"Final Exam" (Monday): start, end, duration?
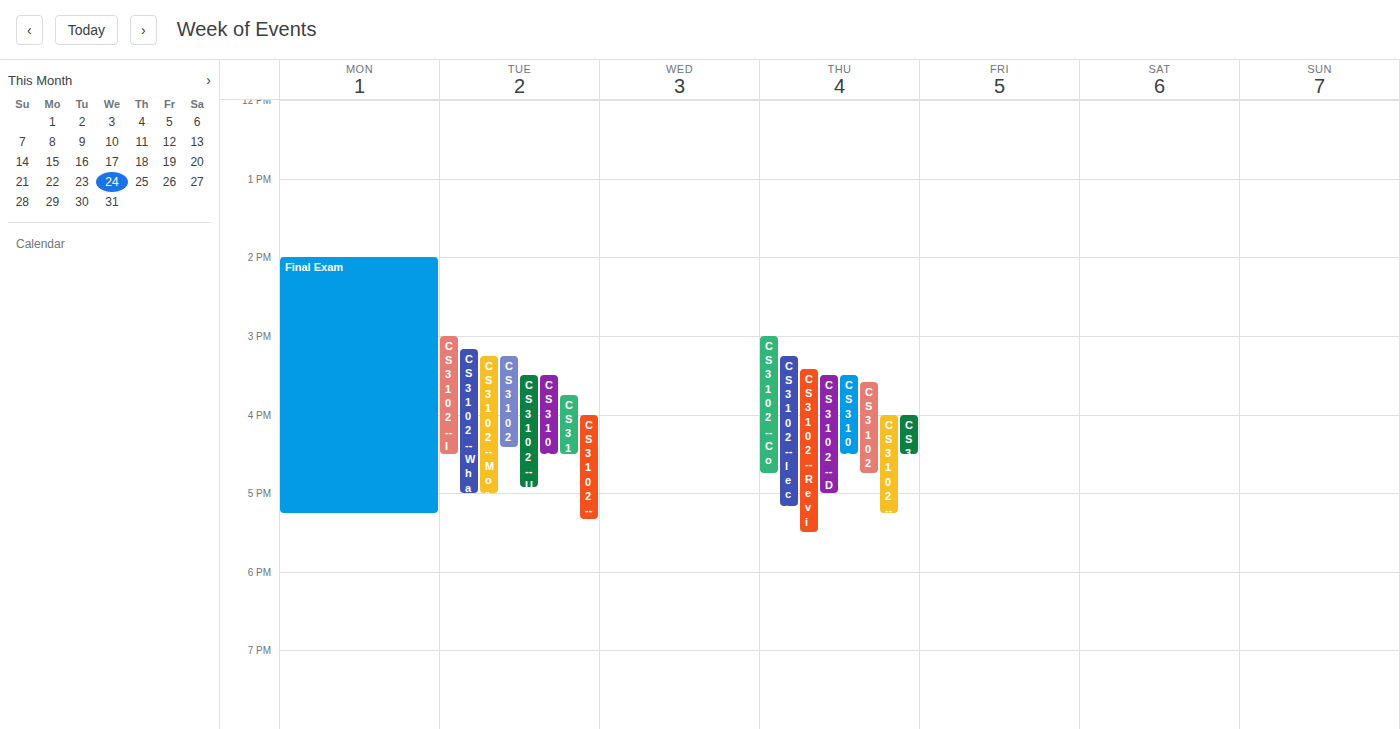
2:00 PM to 5:15 PM, 3 hours 15 minutes